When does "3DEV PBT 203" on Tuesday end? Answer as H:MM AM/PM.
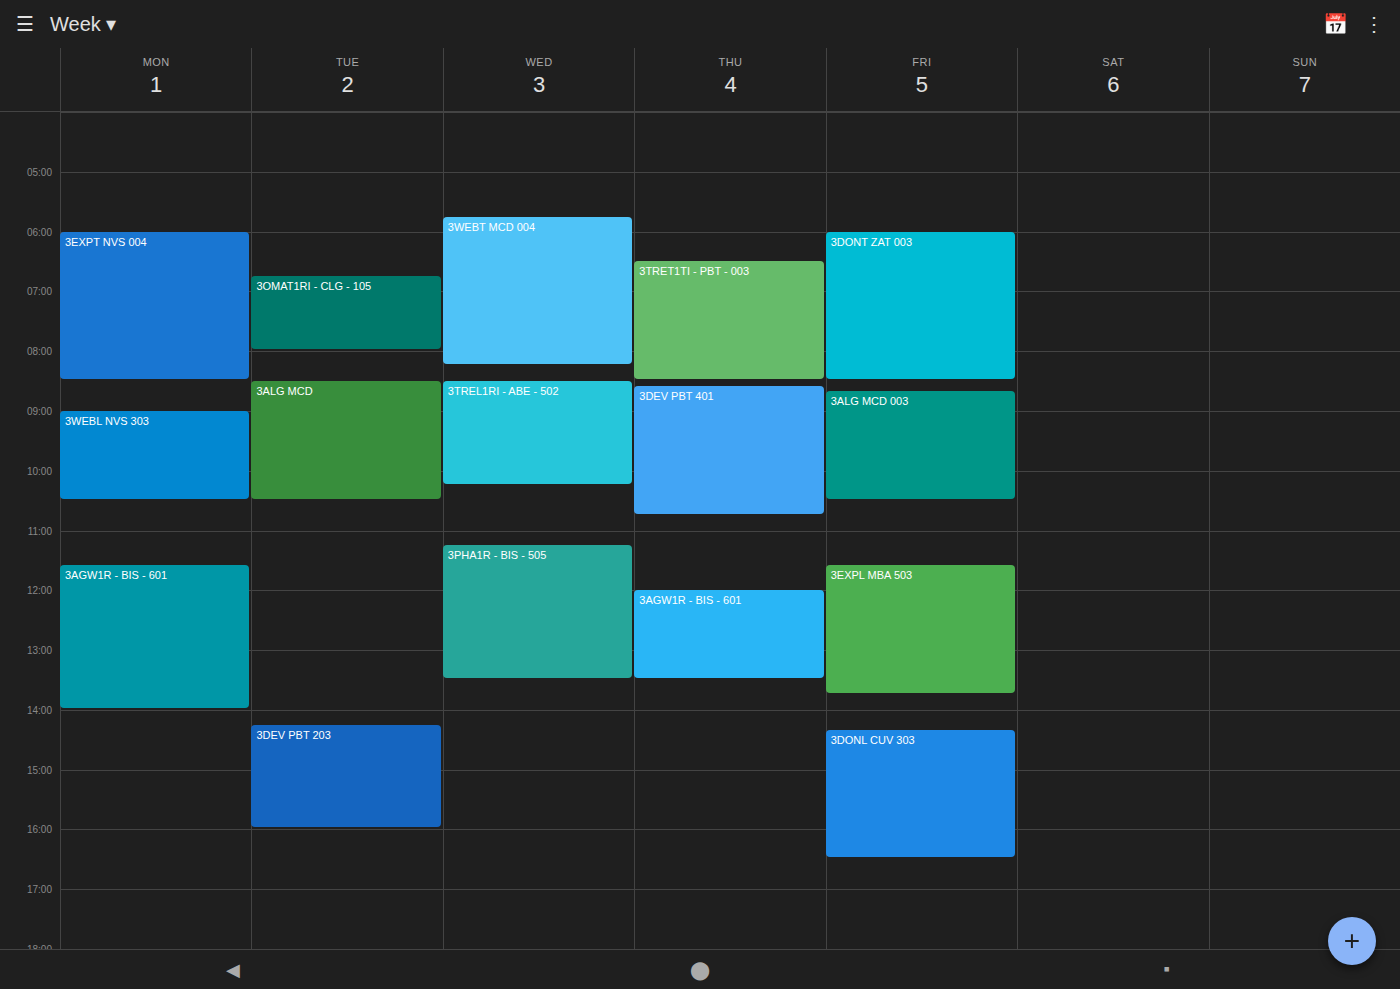
4:00 PM